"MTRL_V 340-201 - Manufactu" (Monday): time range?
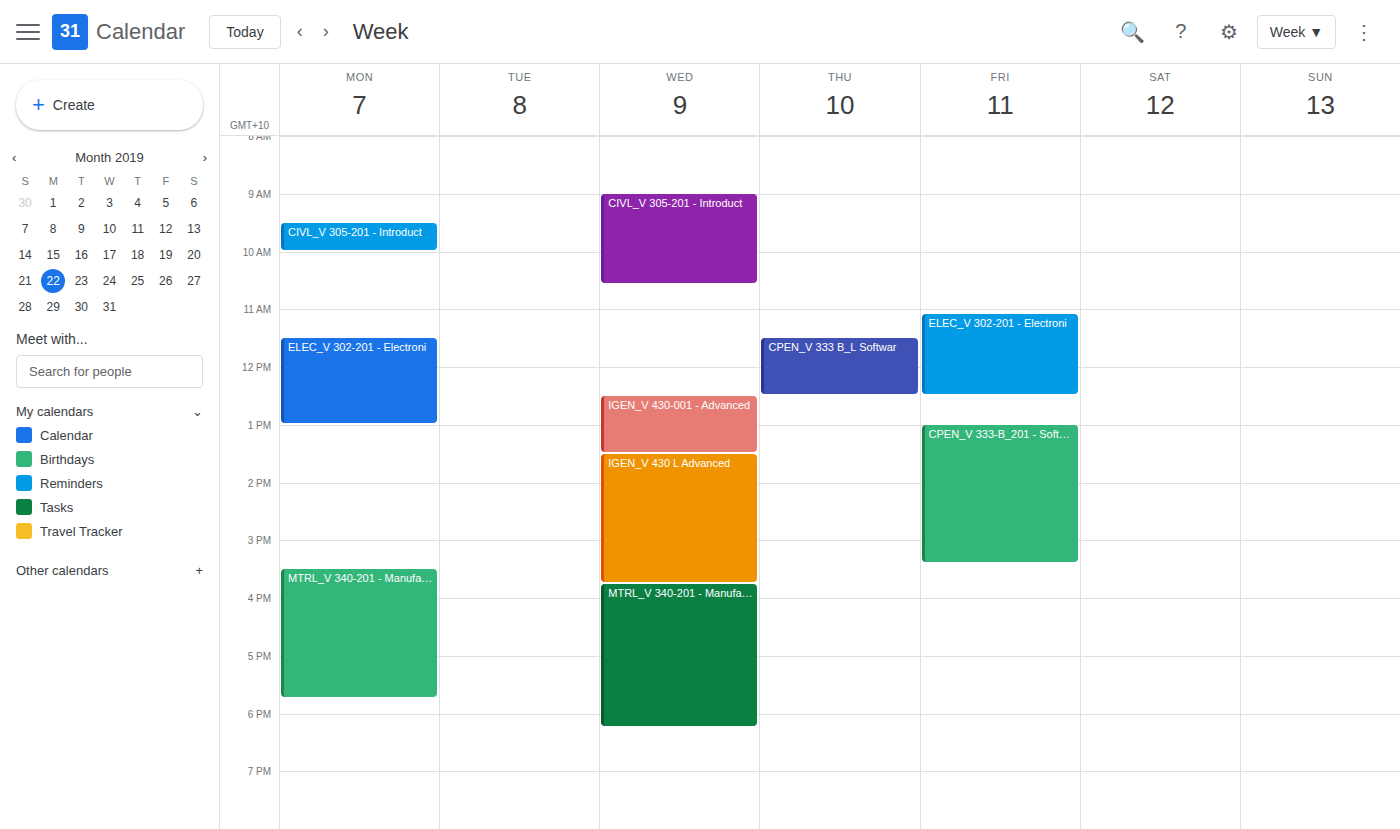
3:30 PM to 5:45 PM